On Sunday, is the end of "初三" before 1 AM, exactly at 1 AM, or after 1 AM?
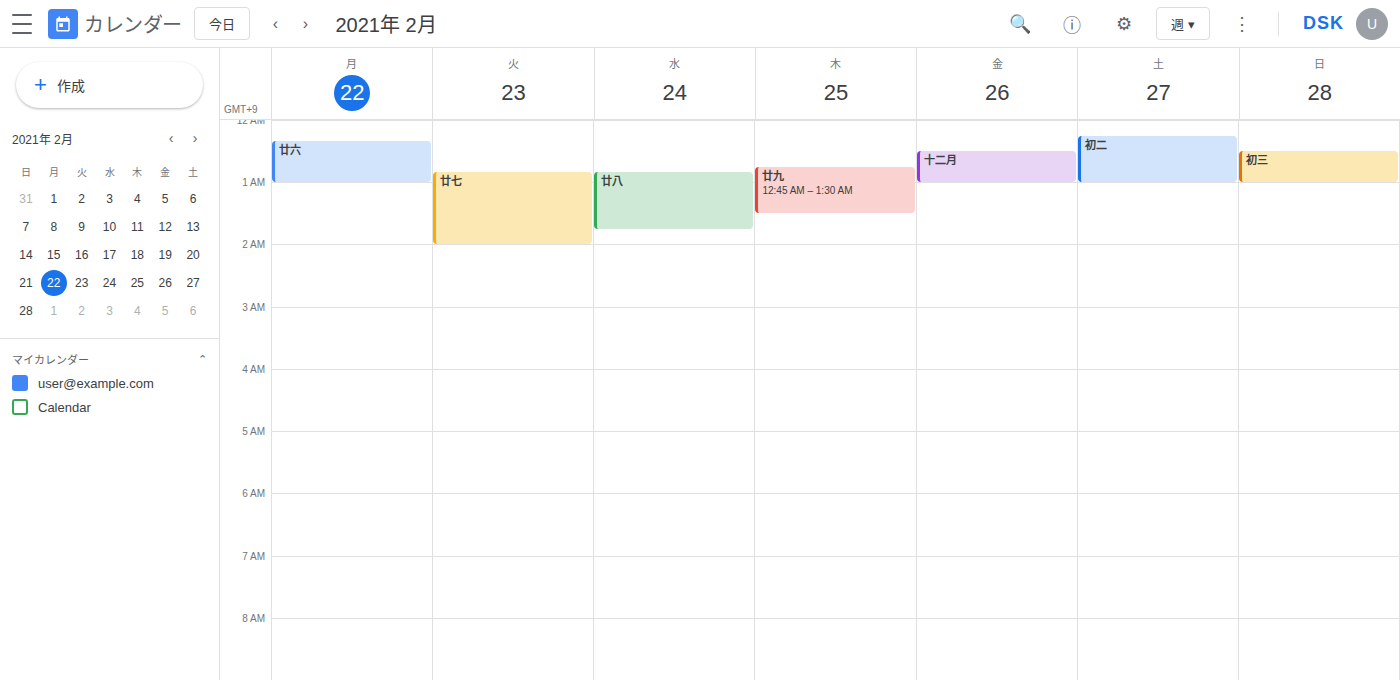
1:00 AM -- exactly at 1 AM, on the 1 AM line.